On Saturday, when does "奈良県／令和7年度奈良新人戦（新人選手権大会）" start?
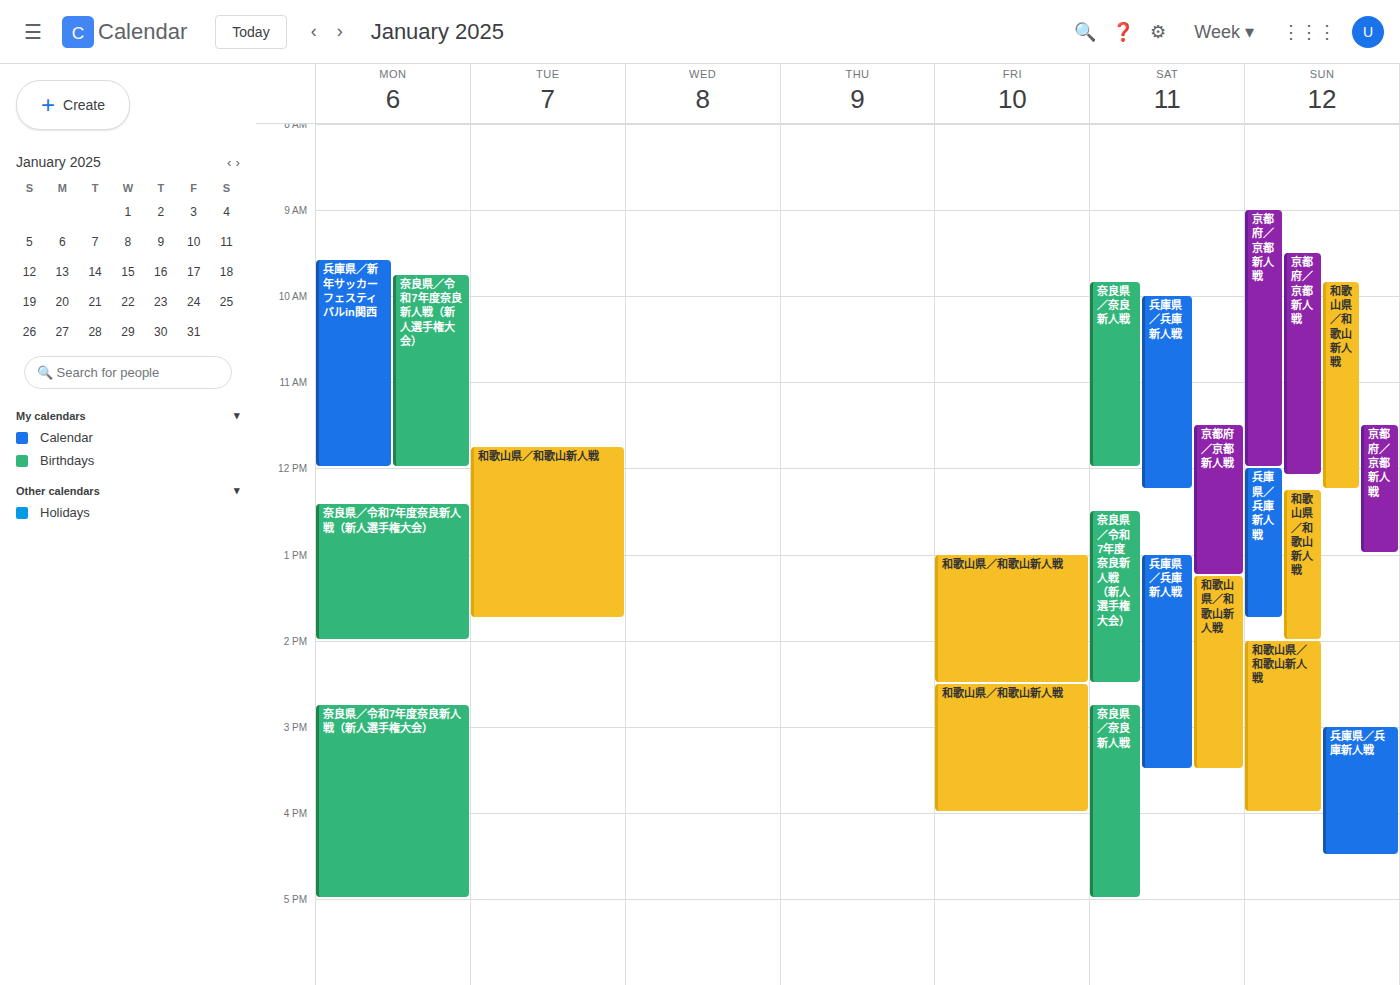
12:30 PM